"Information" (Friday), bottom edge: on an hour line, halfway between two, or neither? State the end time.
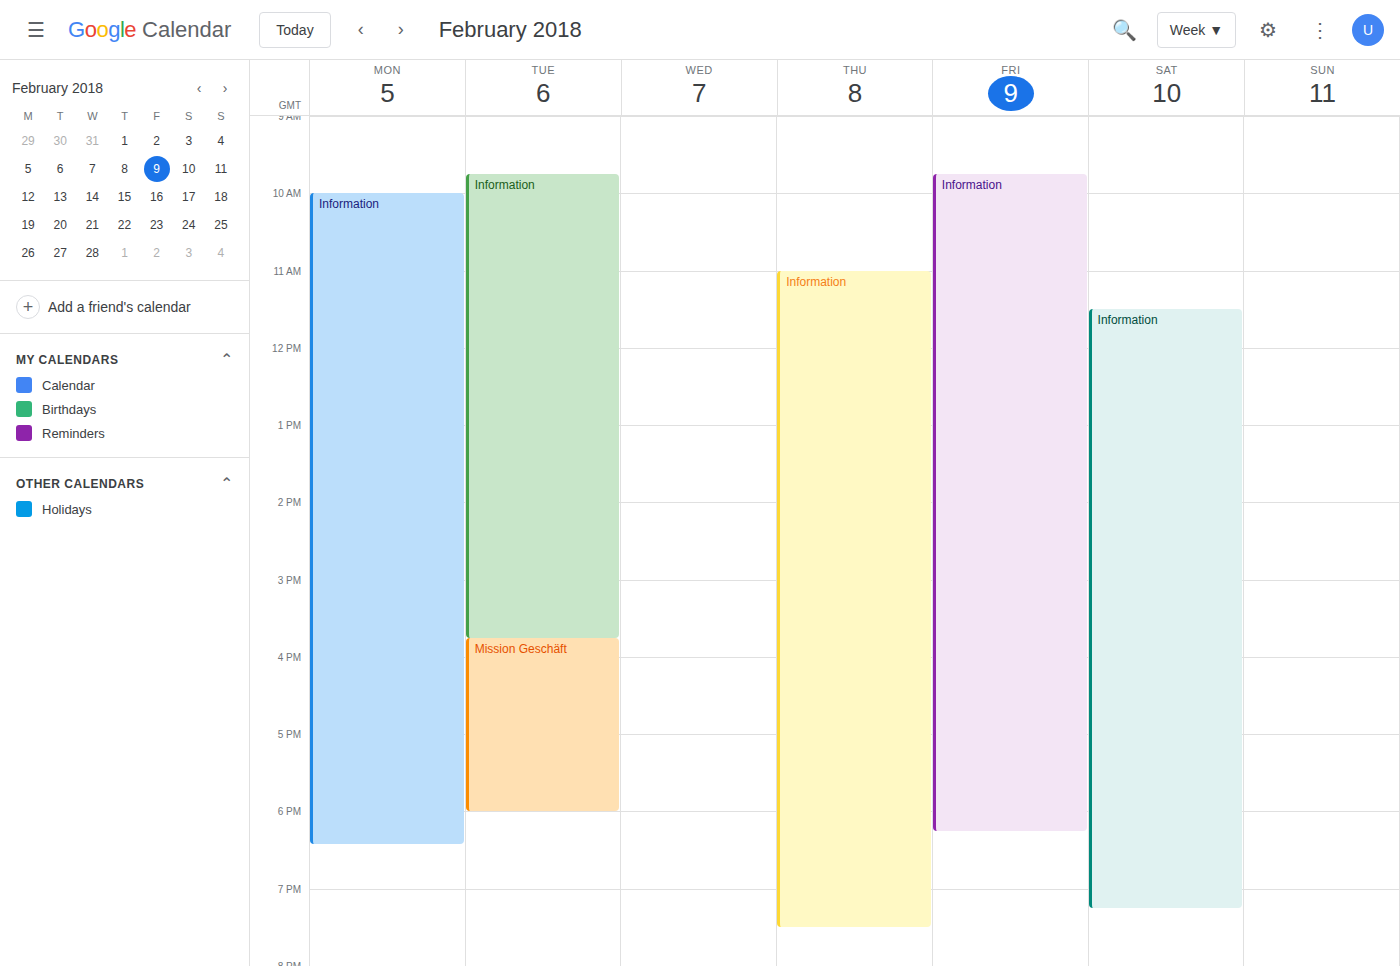
6:15 PM -- neither: a quarter of the way from the 6 PM line to the 7 PM line.